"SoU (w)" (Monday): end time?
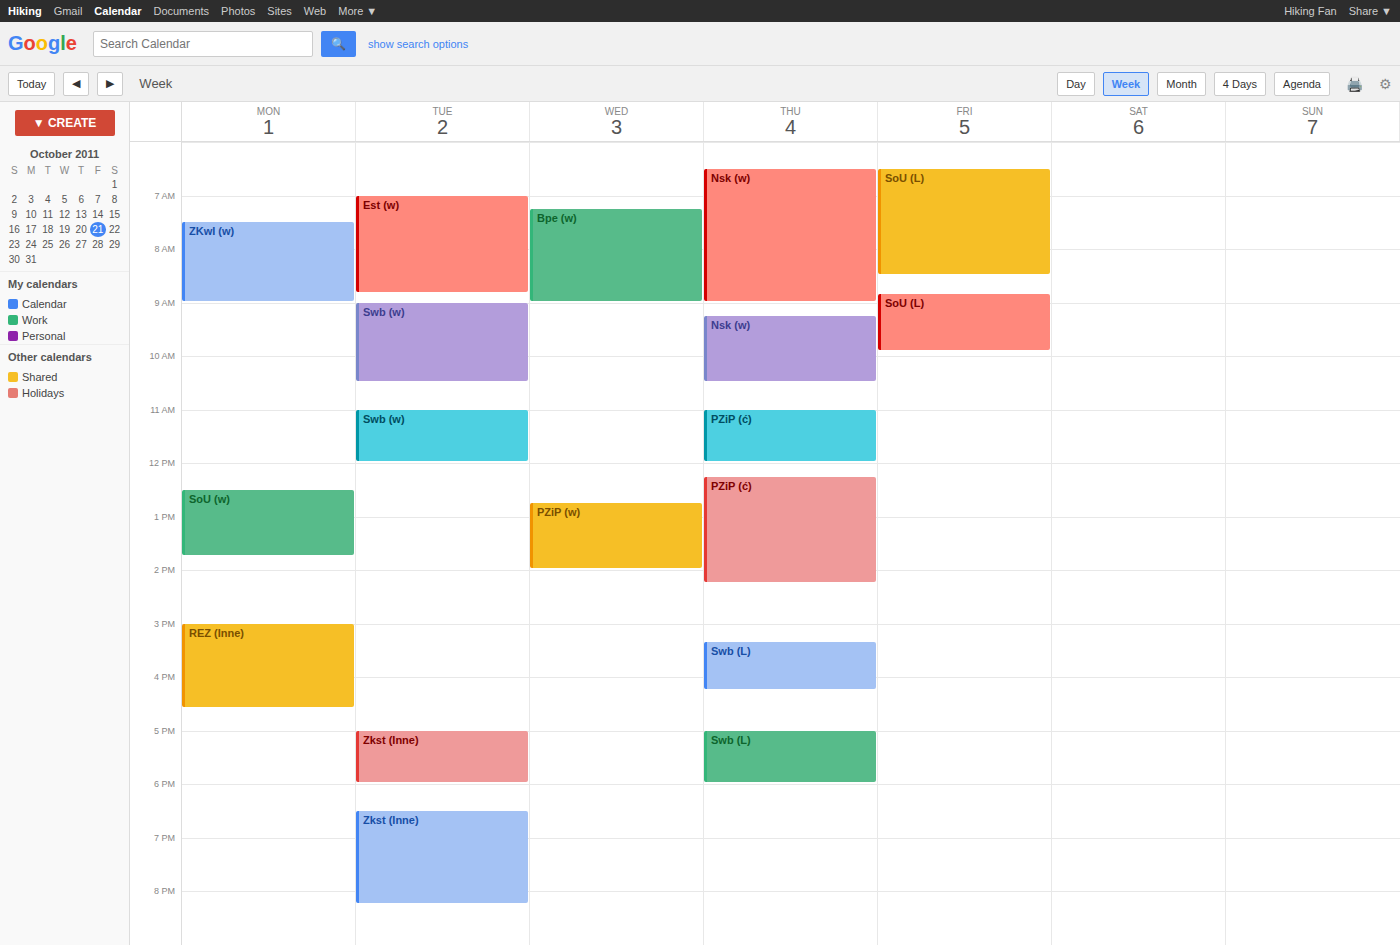
1:45 PM